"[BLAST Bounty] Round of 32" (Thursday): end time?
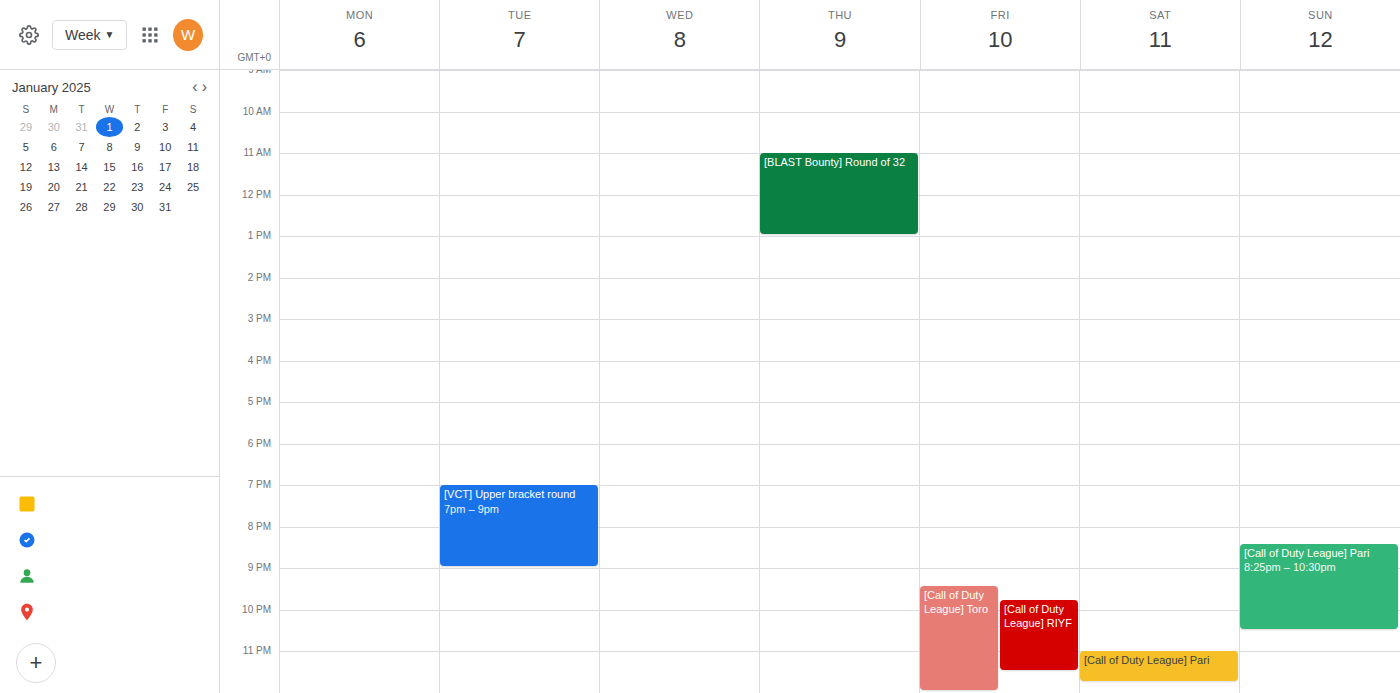
13:00